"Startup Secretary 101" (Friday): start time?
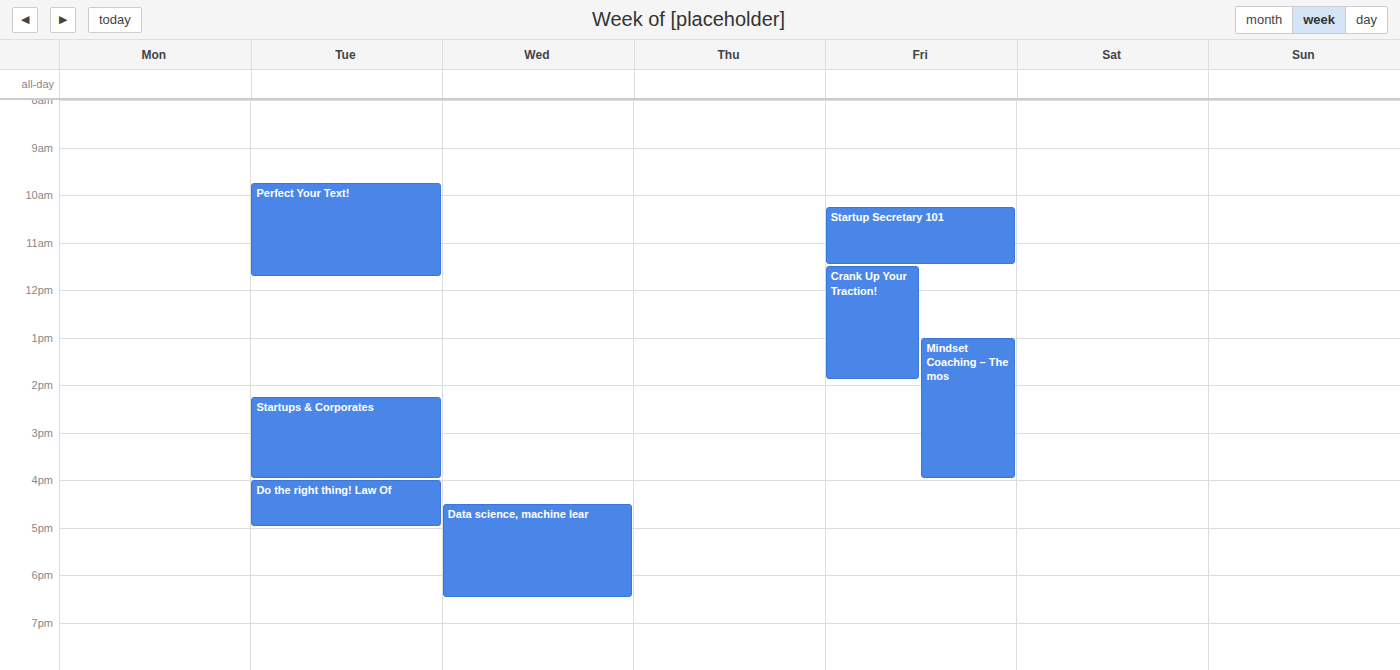
10:15